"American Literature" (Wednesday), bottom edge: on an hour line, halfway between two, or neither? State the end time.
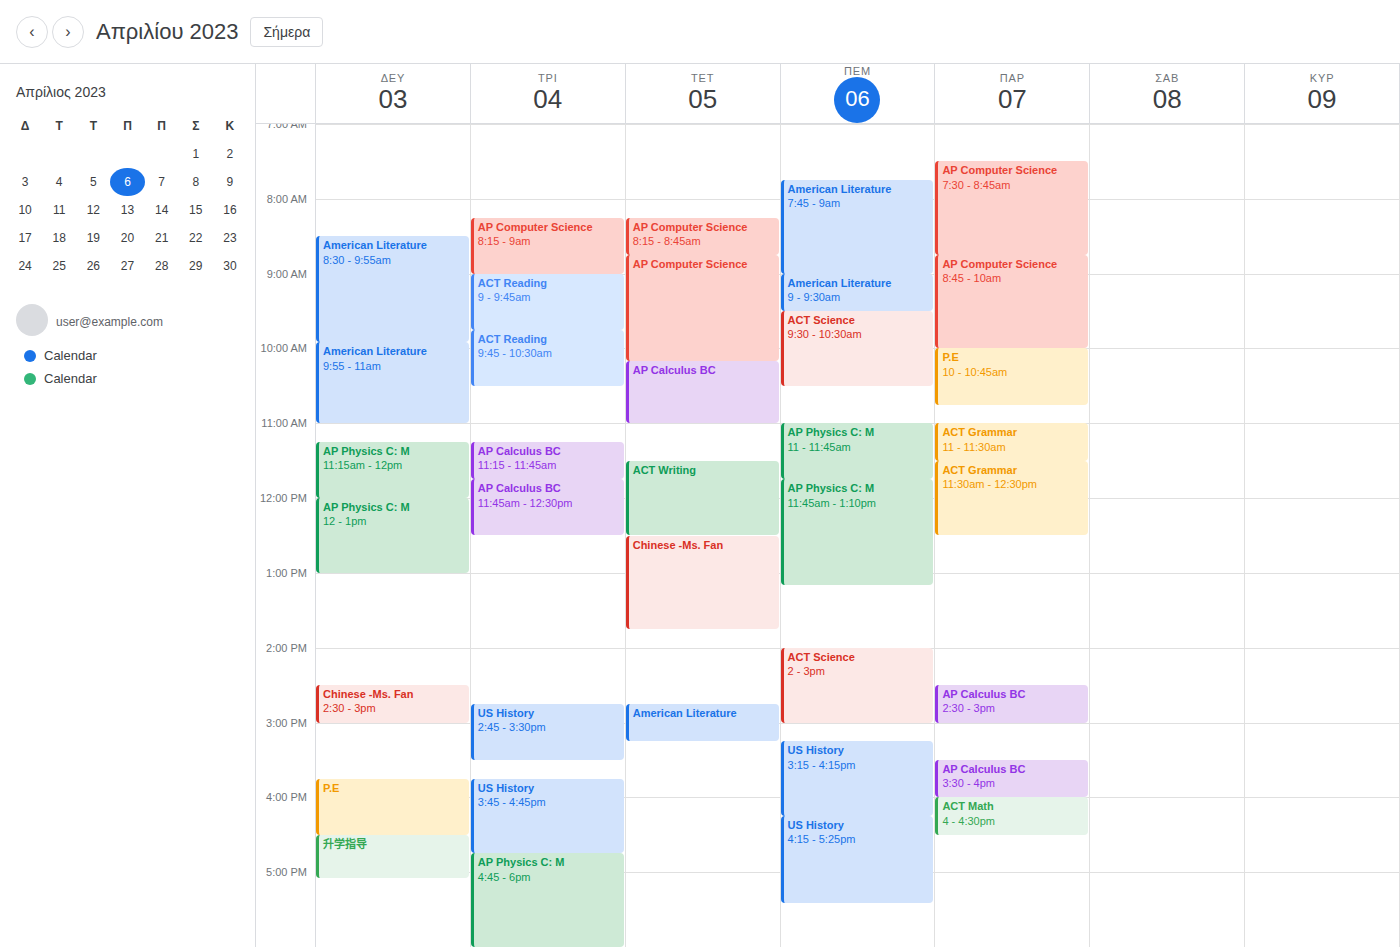
3:15 PM -- neither: a quarter of the way from the 3 PM line to the 4 PM line.